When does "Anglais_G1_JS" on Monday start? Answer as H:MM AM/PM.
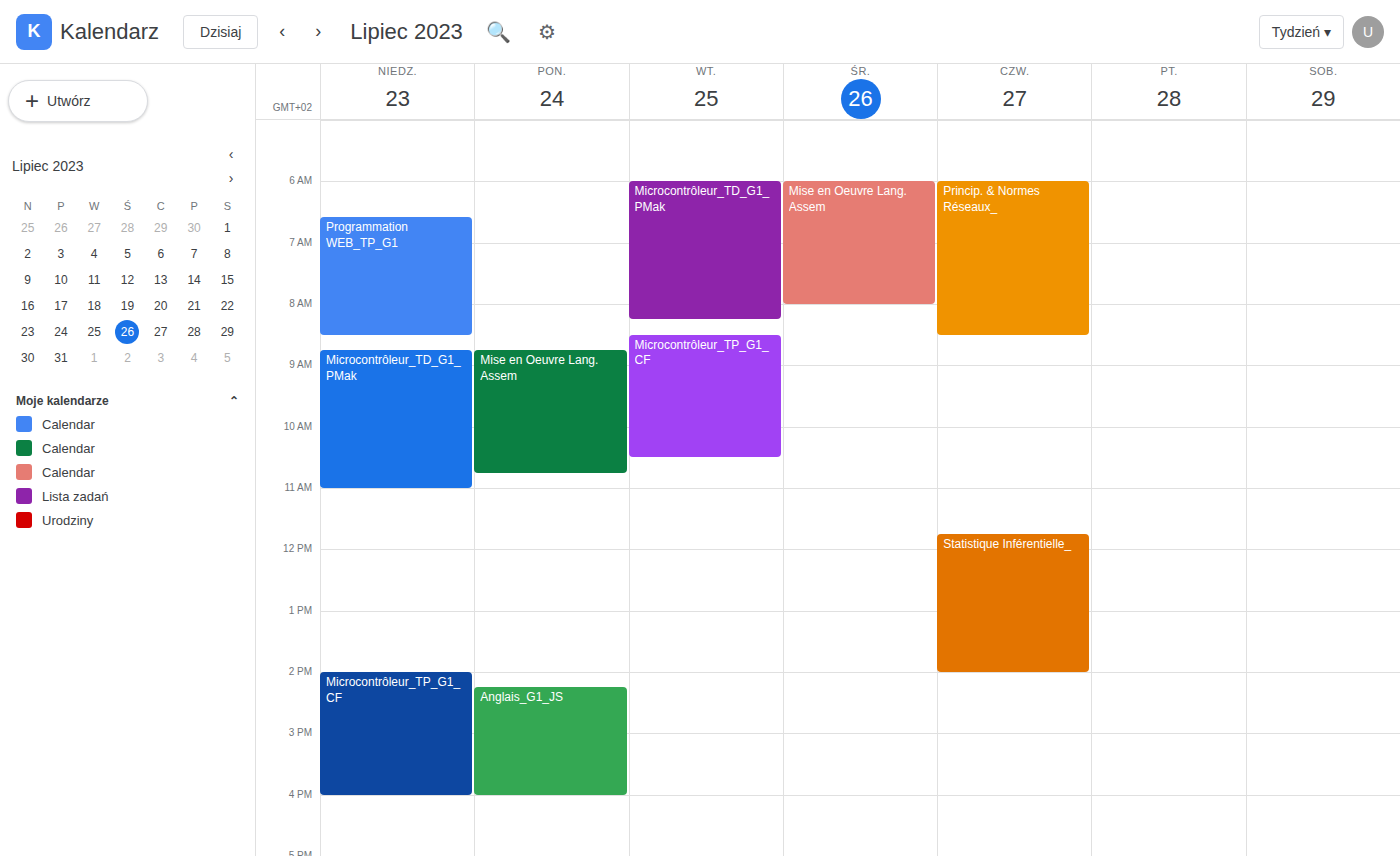
2:15 PM